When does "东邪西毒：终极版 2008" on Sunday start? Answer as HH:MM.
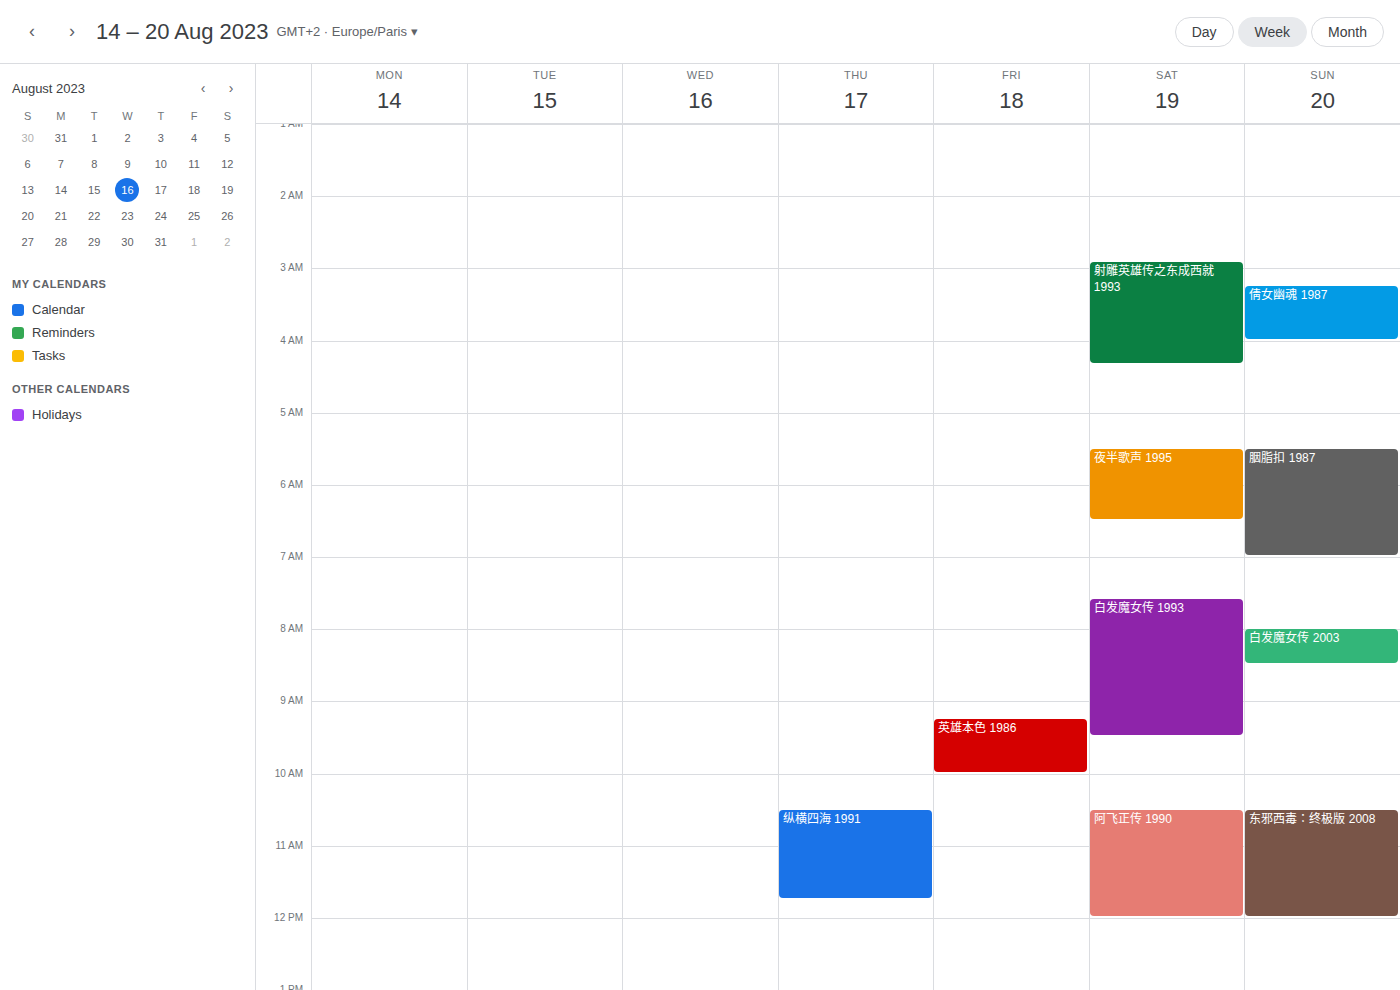
10:30